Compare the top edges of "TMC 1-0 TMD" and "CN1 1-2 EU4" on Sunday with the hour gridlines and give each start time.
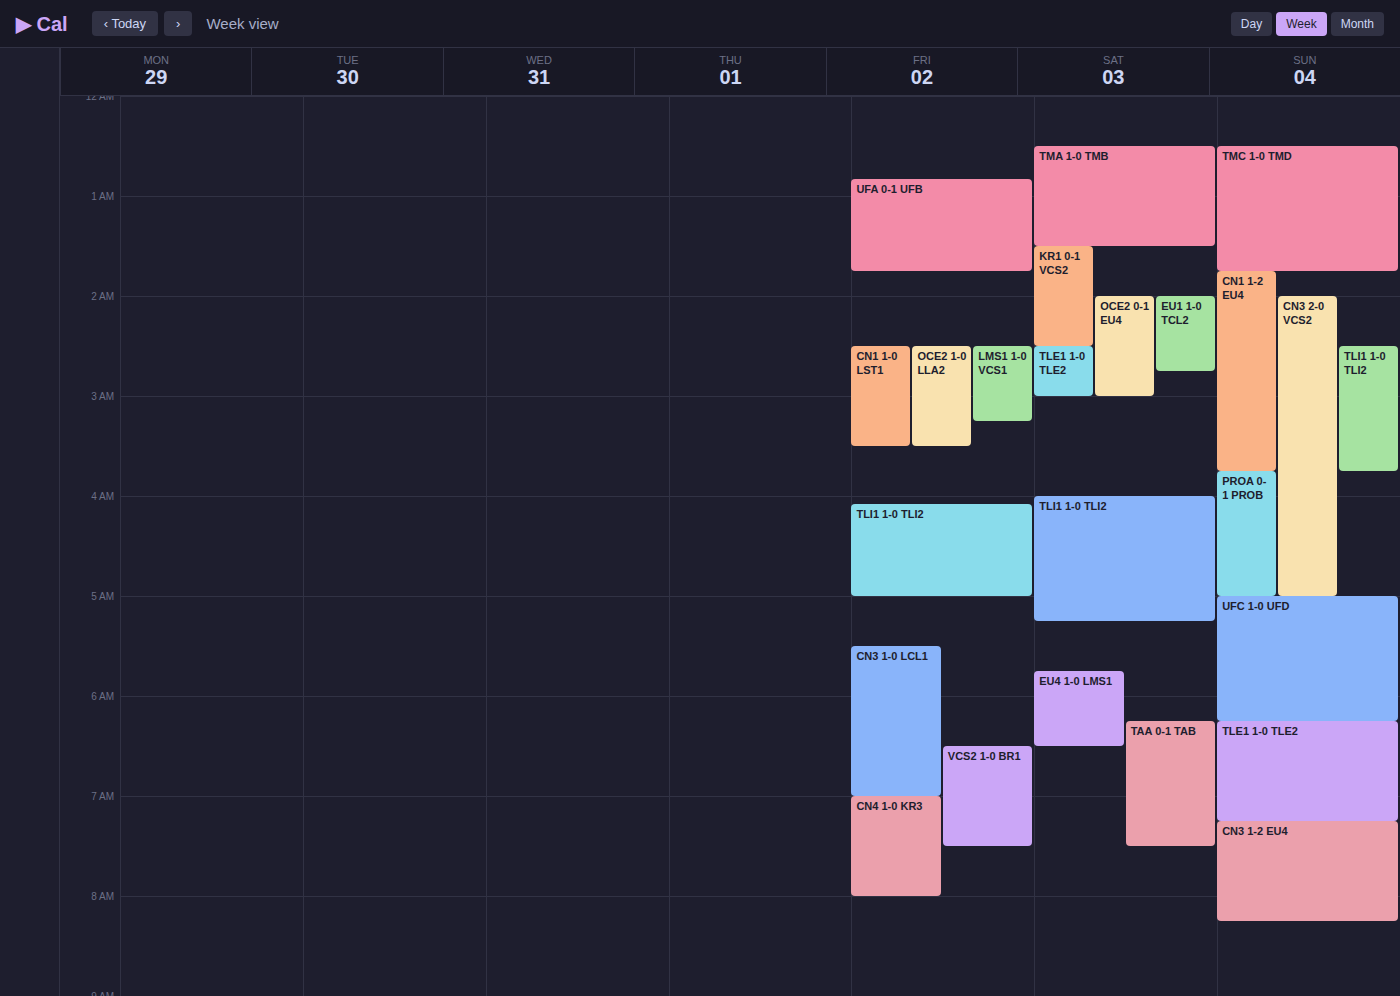
"TMC 1-0 TMD": 12:30 AM, halfway between the 12 AM and 1 AM lines. "CN1 1-2 EU4": 1:45 AM, neither: three quarters of the way from the 1 AM line to the 2 AM line.